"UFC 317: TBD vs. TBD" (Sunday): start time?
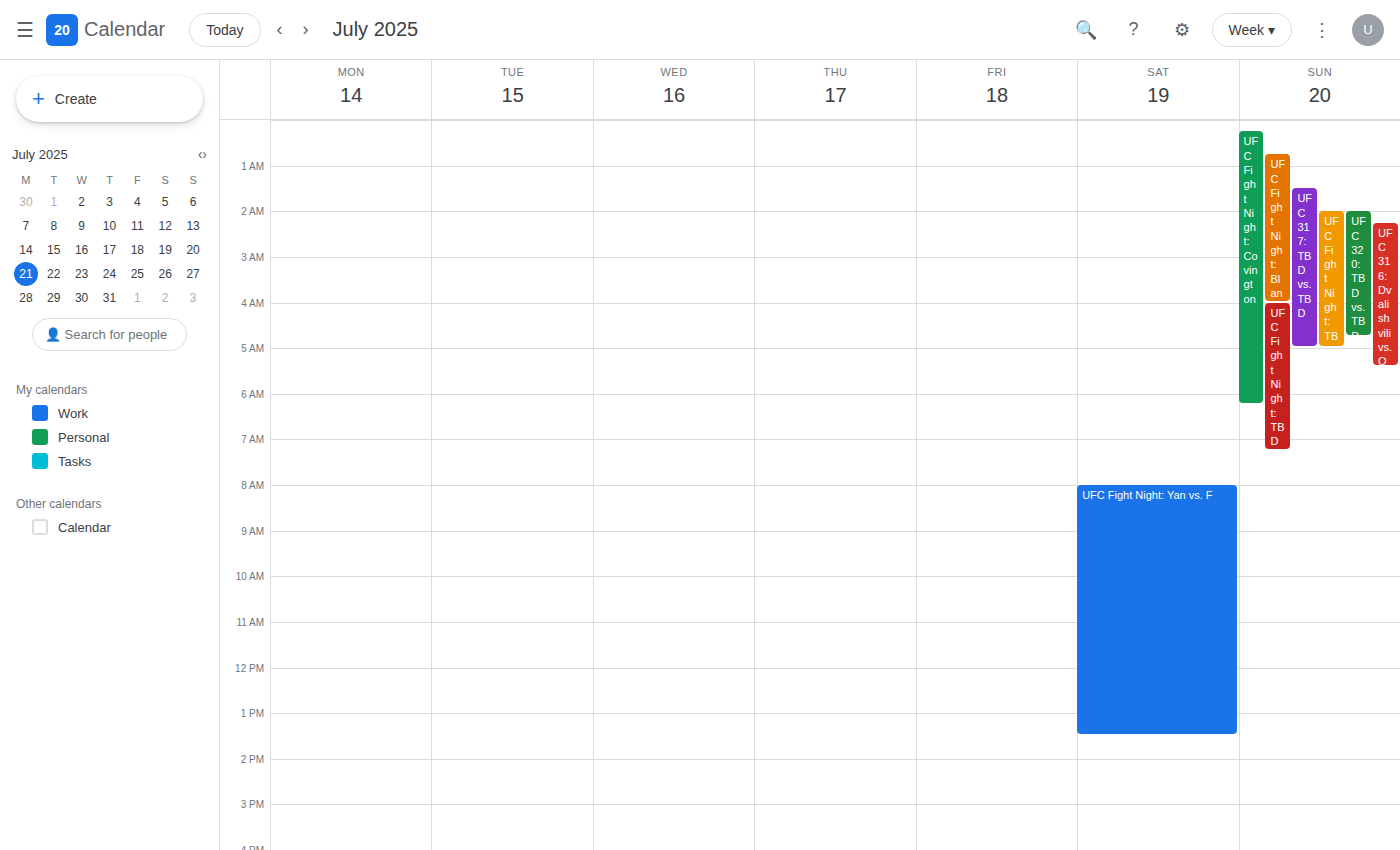
01:30